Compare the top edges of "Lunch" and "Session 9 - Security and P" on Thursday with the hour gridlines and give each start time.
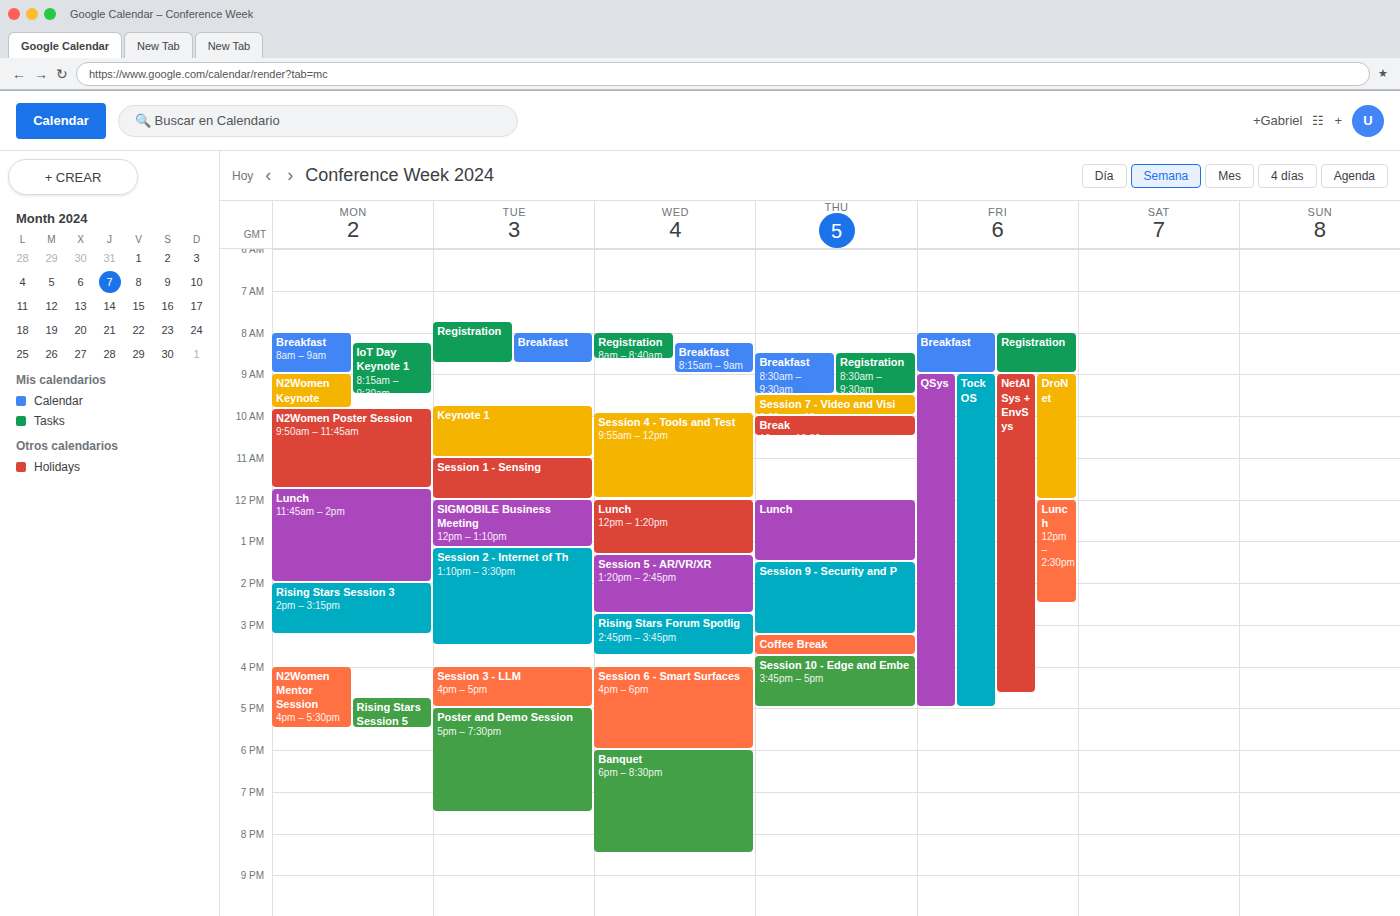
"Lunch": 12:00 PM, exactly on the 12 PM line. "Session 9 - Security and P": 1:30 PM, halfway between the 1 PM and 2 PM lines.